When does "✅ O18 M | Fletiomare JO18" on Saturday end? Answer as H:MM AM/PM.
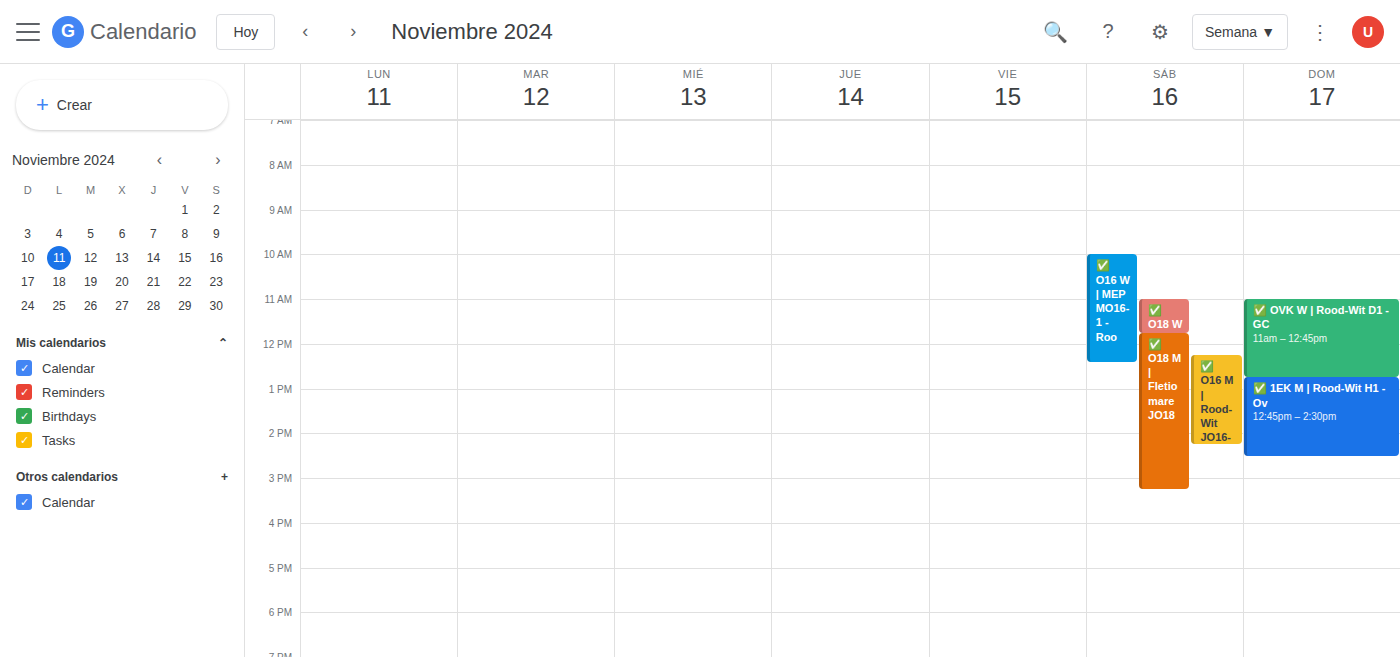
3:15 PM